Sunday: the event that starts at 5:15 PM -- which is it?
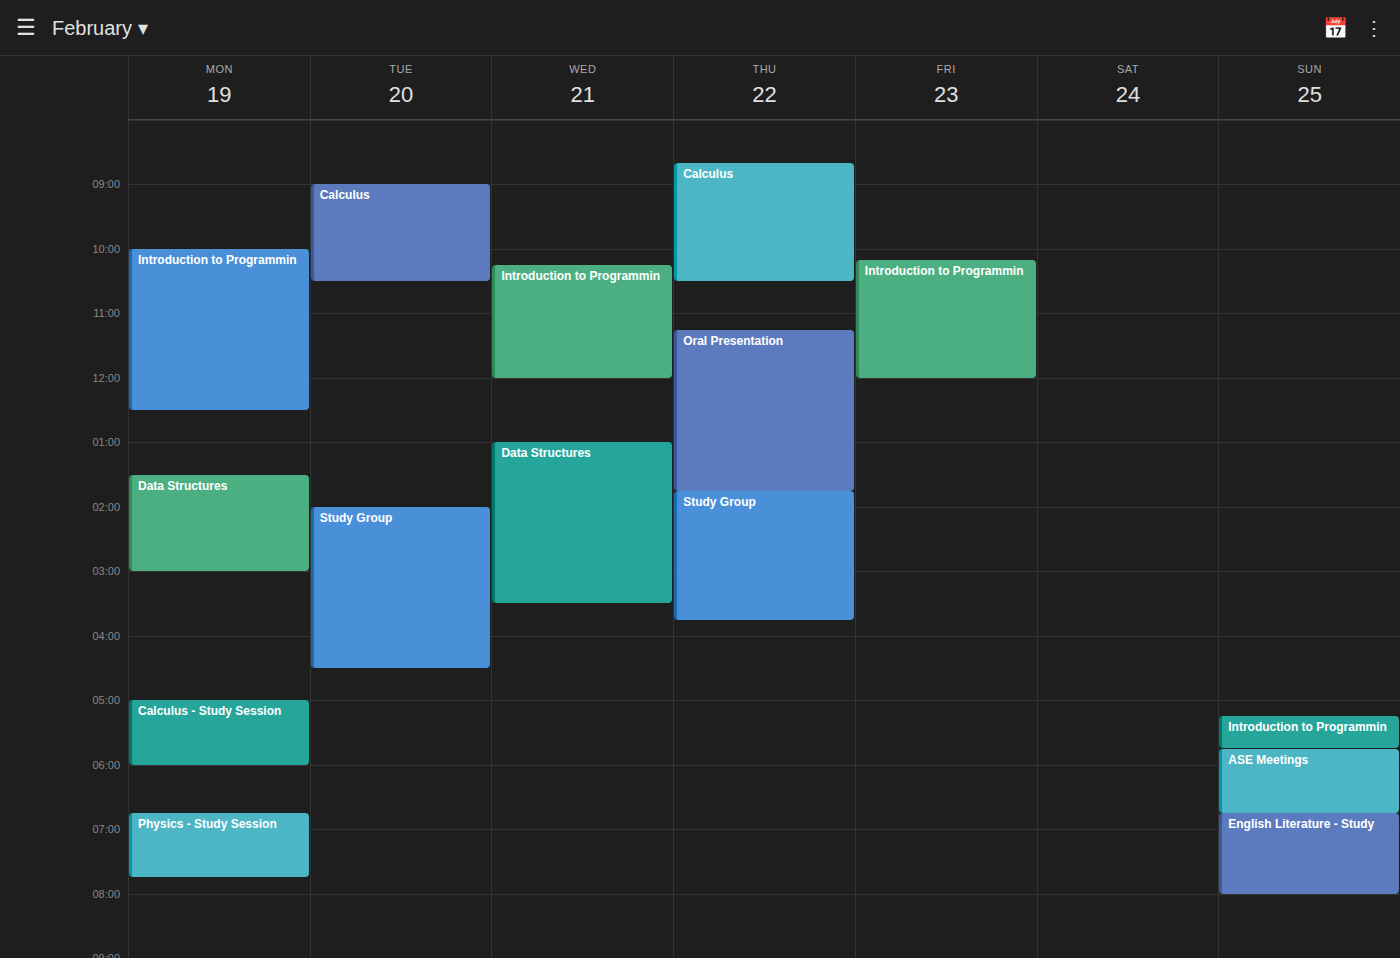
"Introduction to Programmin"